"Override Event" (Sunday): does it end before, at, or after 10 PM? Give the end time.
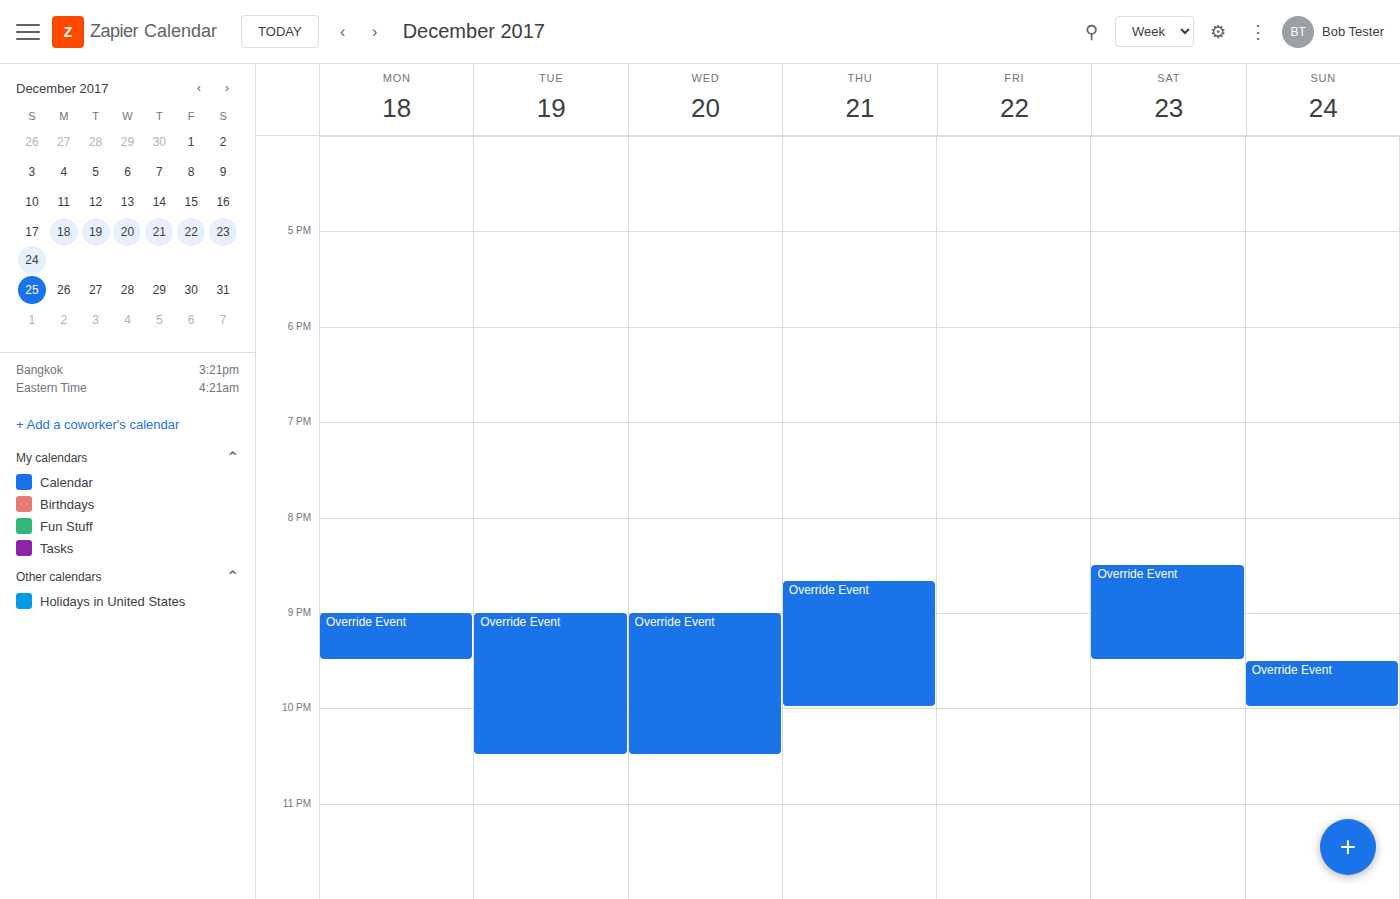
10:00 PM -- exactly at 10 PM, on the 10 PM line.